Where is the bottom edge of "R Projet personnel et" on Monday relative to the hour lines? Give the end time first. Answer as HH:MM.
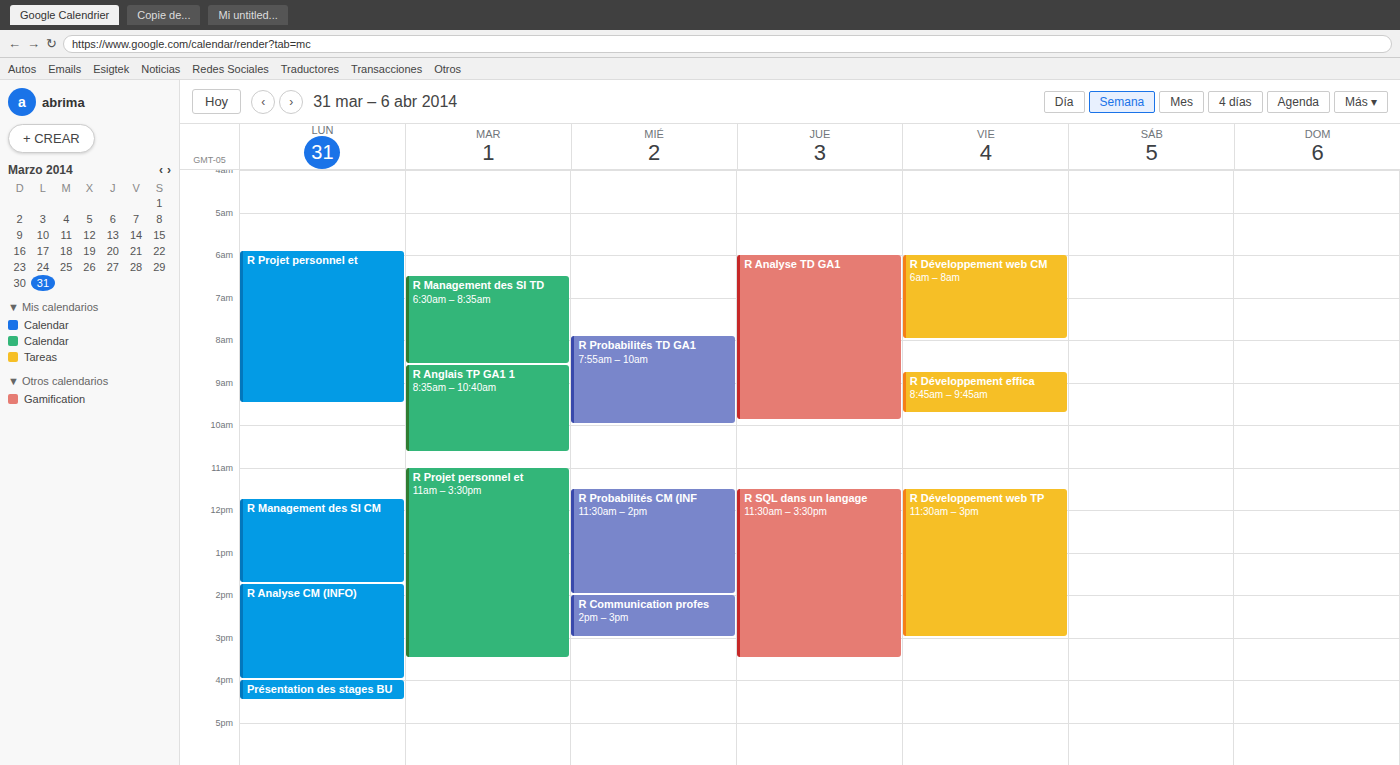
09:30 -- halfway between the 09:00 and 10:00 lines.